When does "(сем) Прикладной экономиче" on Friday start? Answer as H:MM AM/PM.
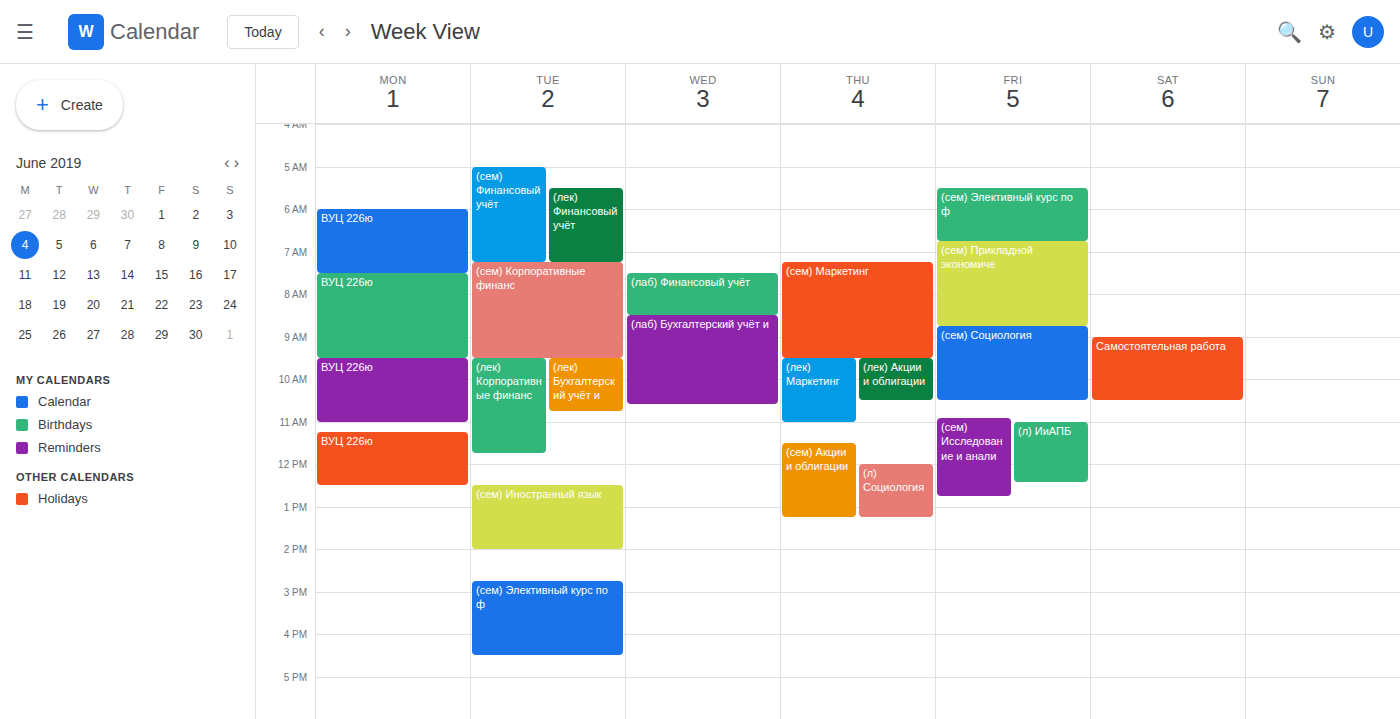
6:45 AM